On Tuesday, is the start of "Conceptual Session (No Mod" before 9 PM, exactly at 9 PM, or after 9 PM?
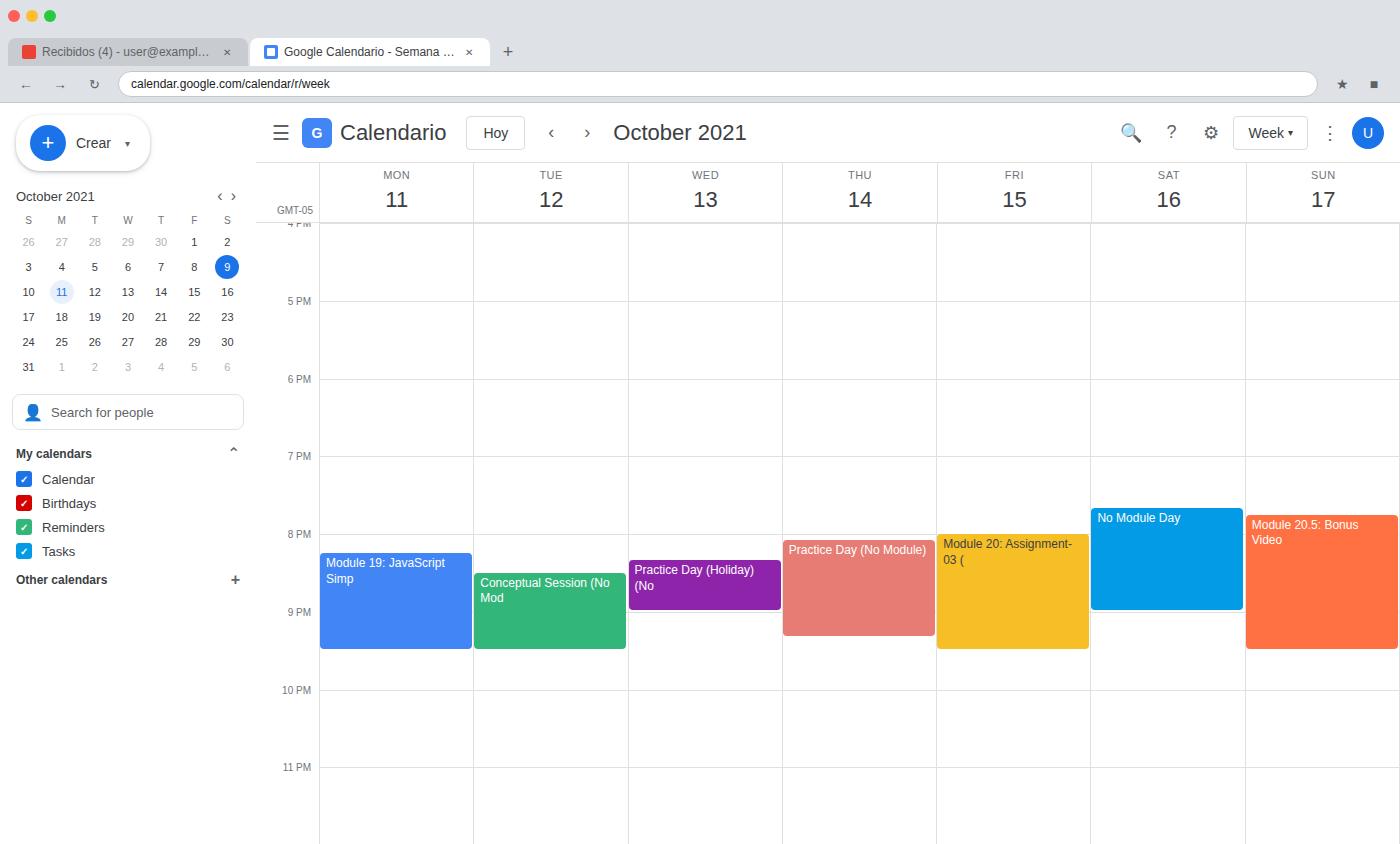
8:30 PM -- before 9 PM, 30 minutes above the 9 PM line.